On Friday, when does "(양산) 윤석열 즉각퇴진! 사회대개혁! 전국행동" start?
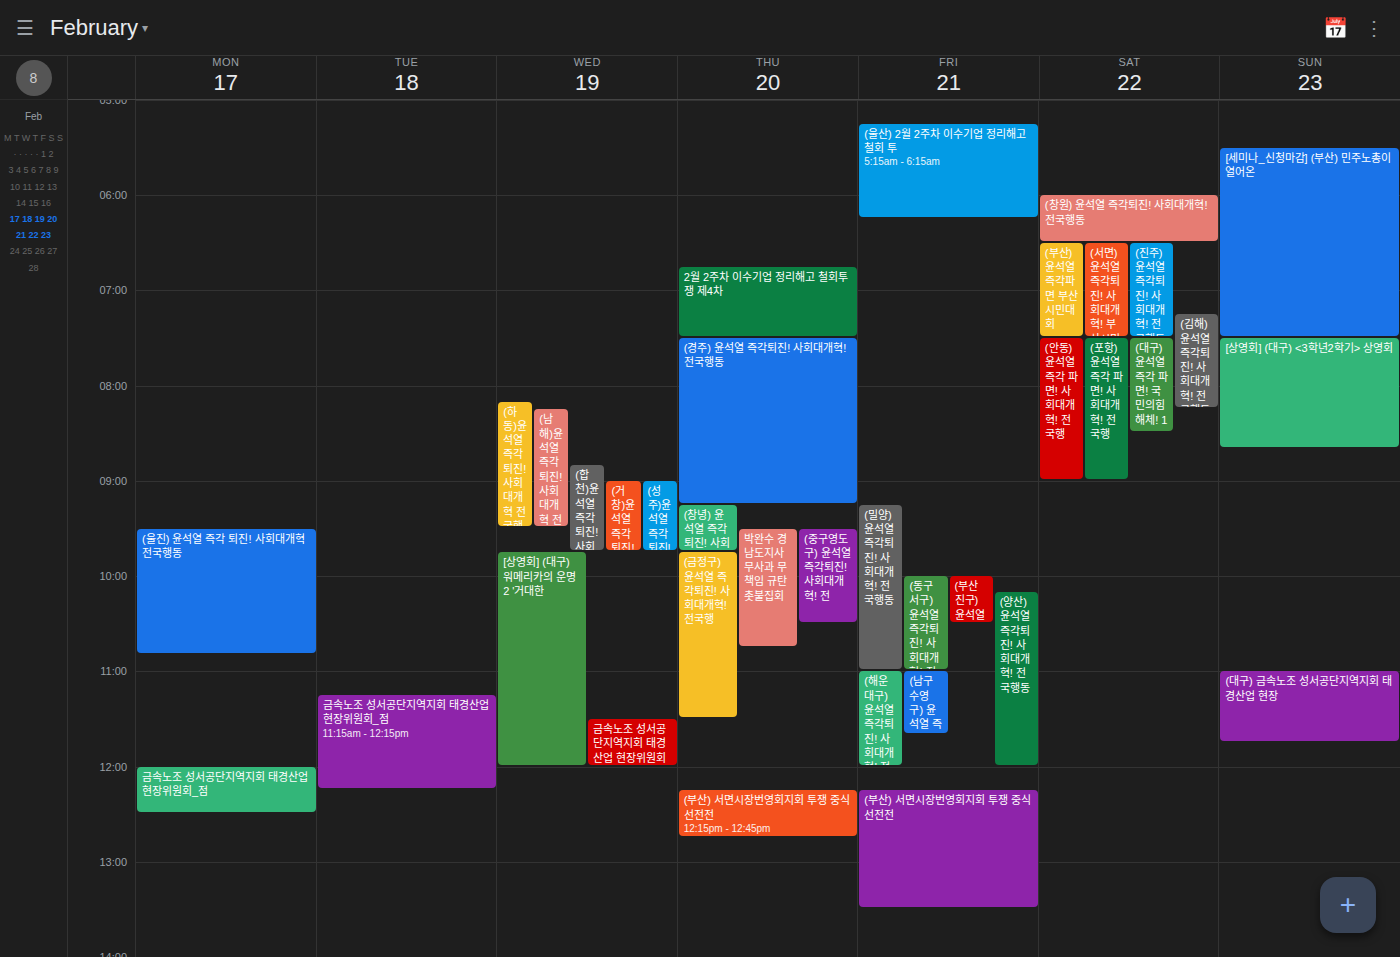
10:10 AM